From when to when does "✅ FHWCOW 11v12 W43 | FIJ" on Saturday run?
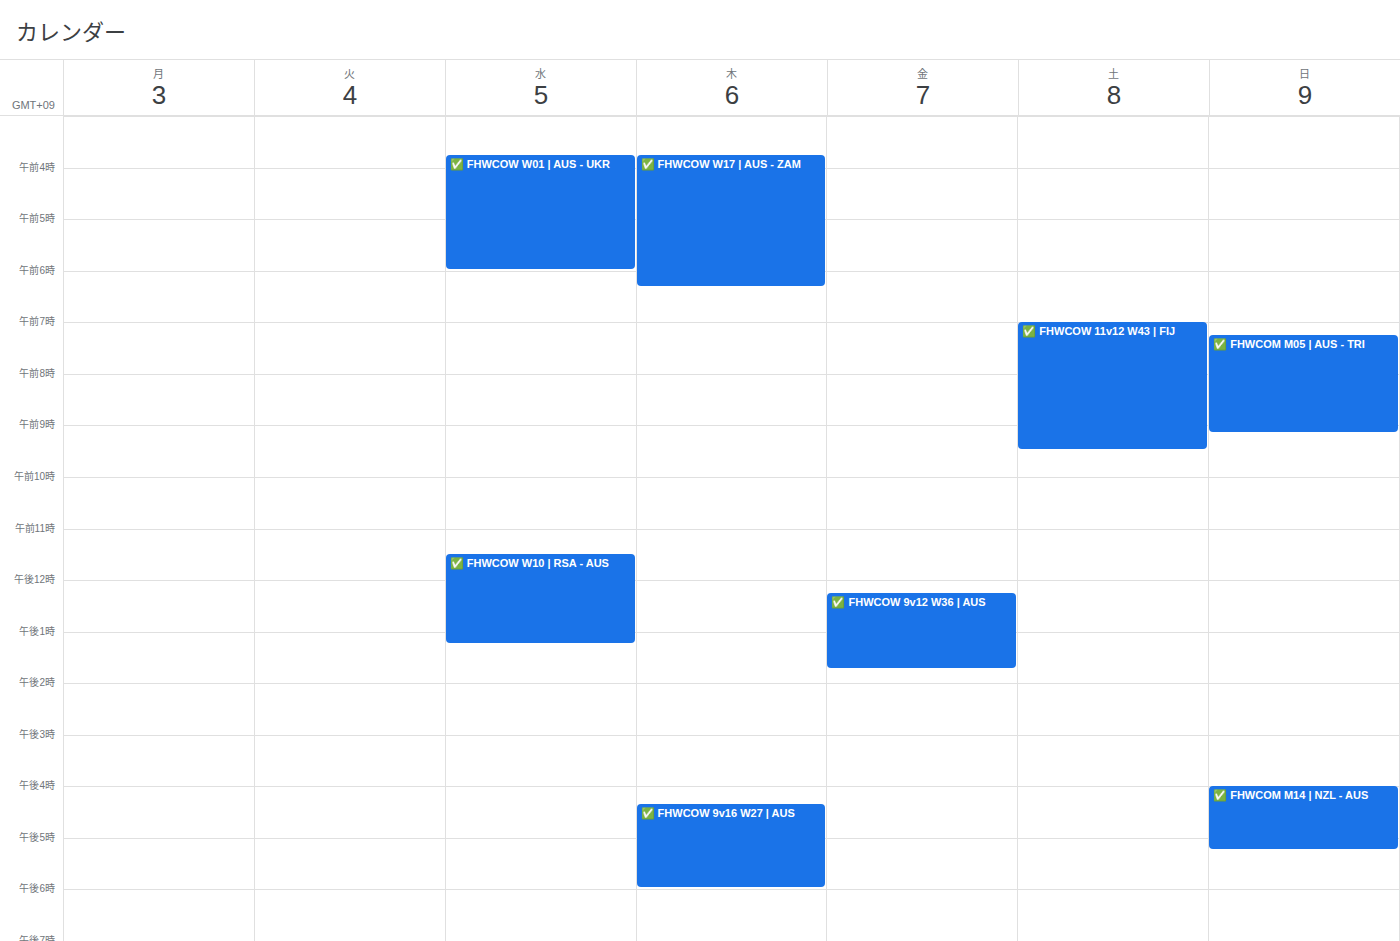
7:00 AM to 9:30 AM